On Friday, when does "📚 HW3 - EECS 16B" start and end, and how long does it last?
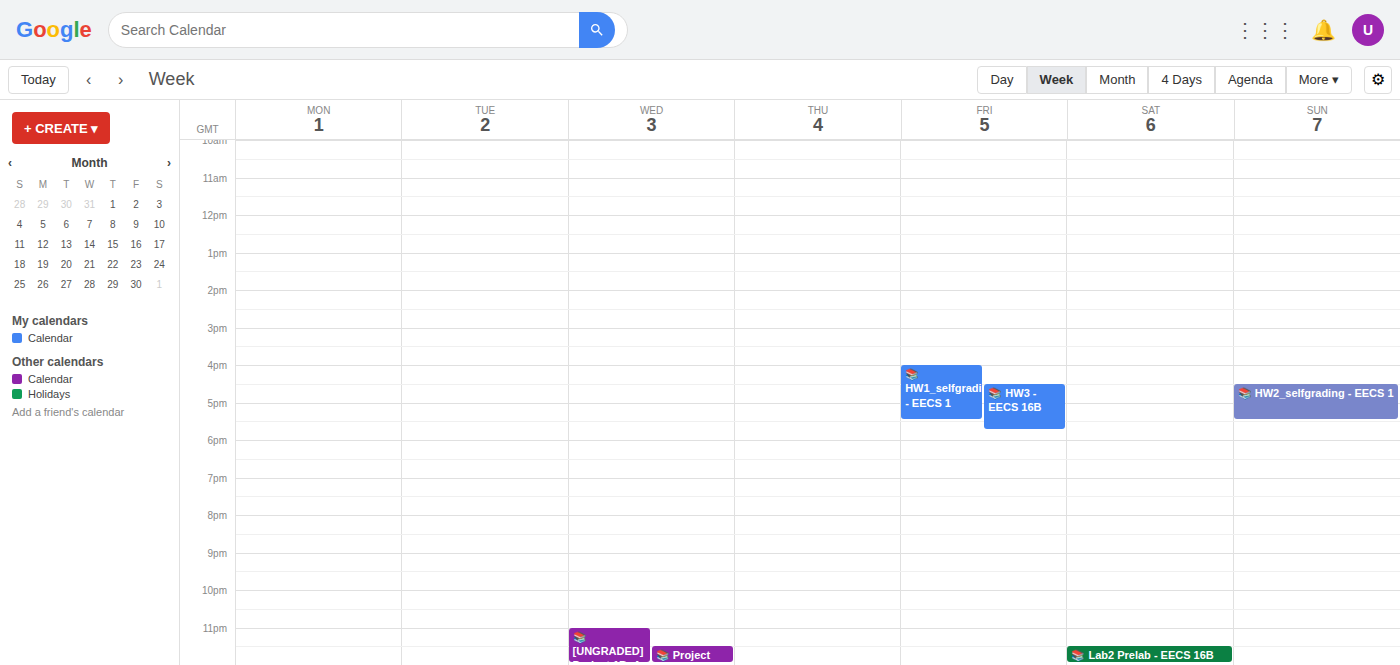
4:30 PM to 5:45 PM, 1 hour 15 minutes